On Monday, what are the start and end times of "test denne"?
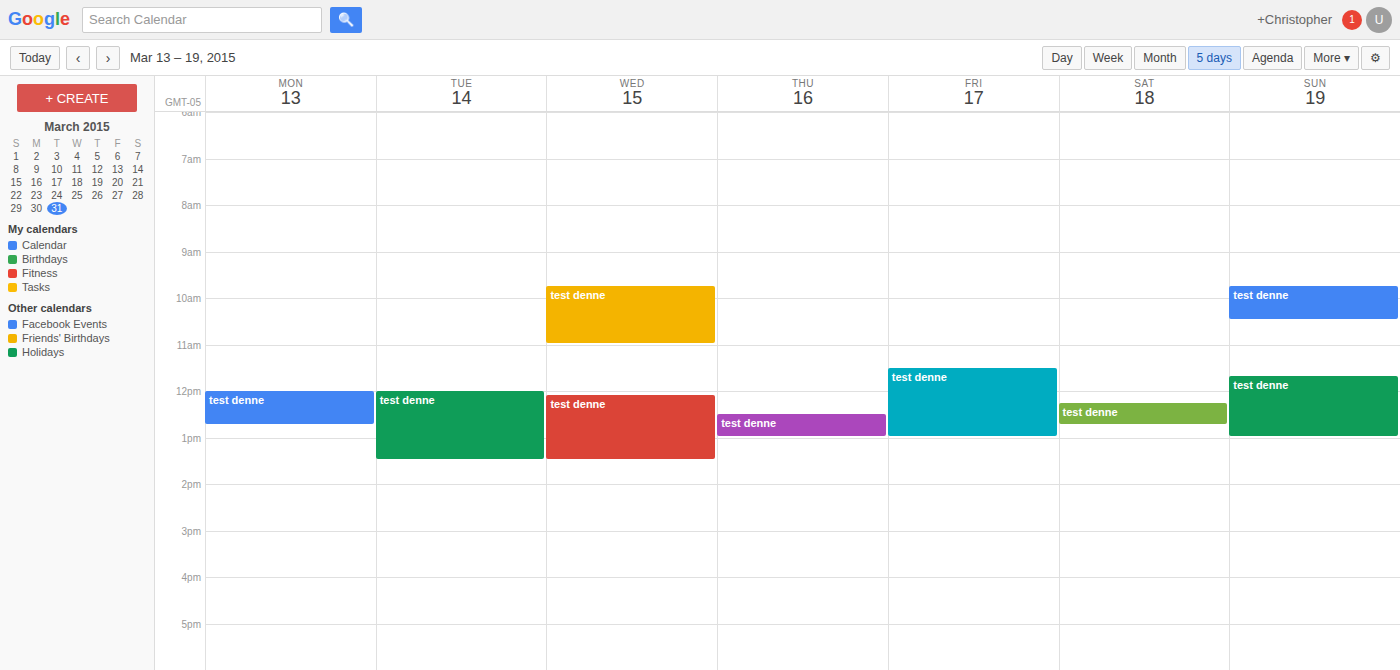
12:00 PM to 12:45 PM